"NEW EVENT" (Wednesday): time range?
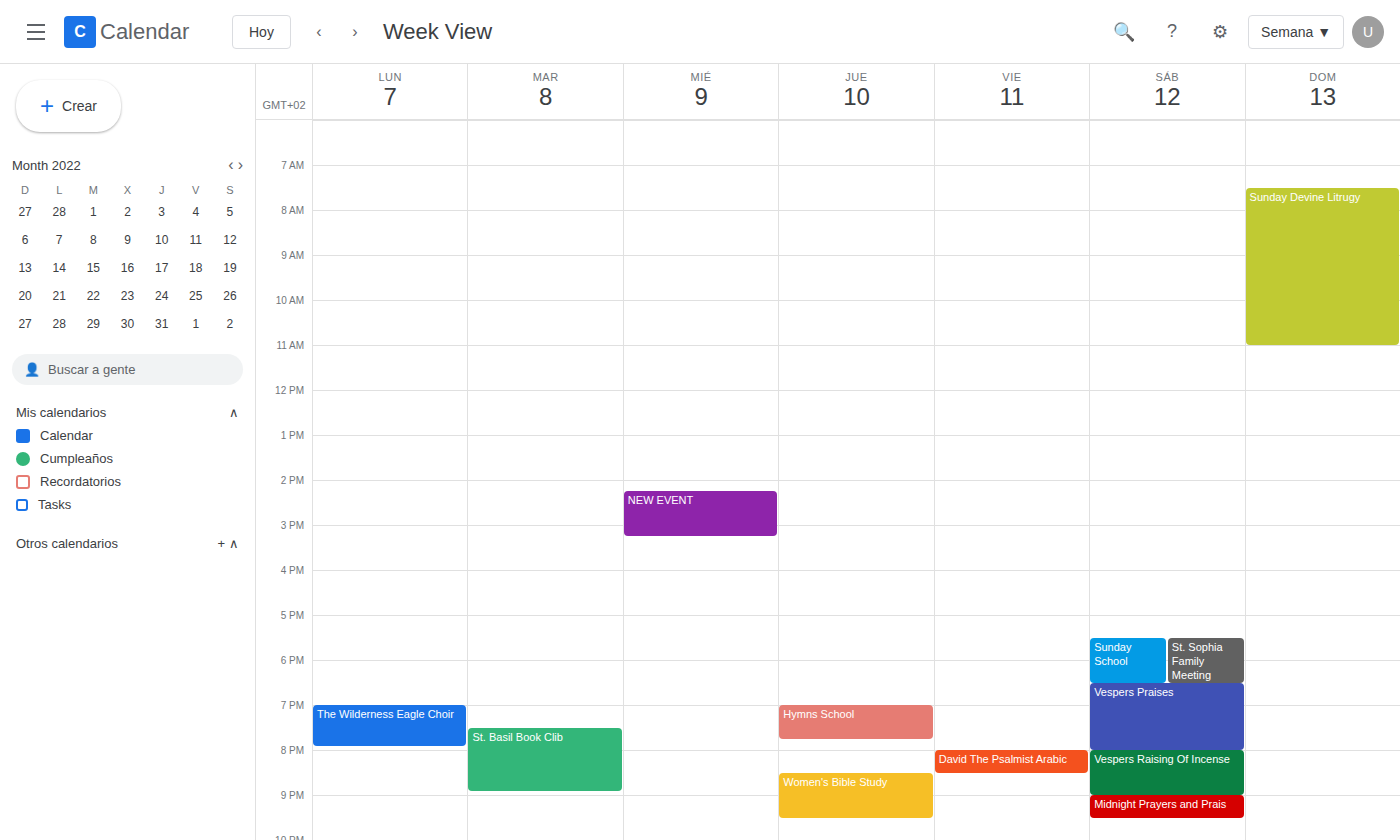
2:15 PM to 3:15 PM